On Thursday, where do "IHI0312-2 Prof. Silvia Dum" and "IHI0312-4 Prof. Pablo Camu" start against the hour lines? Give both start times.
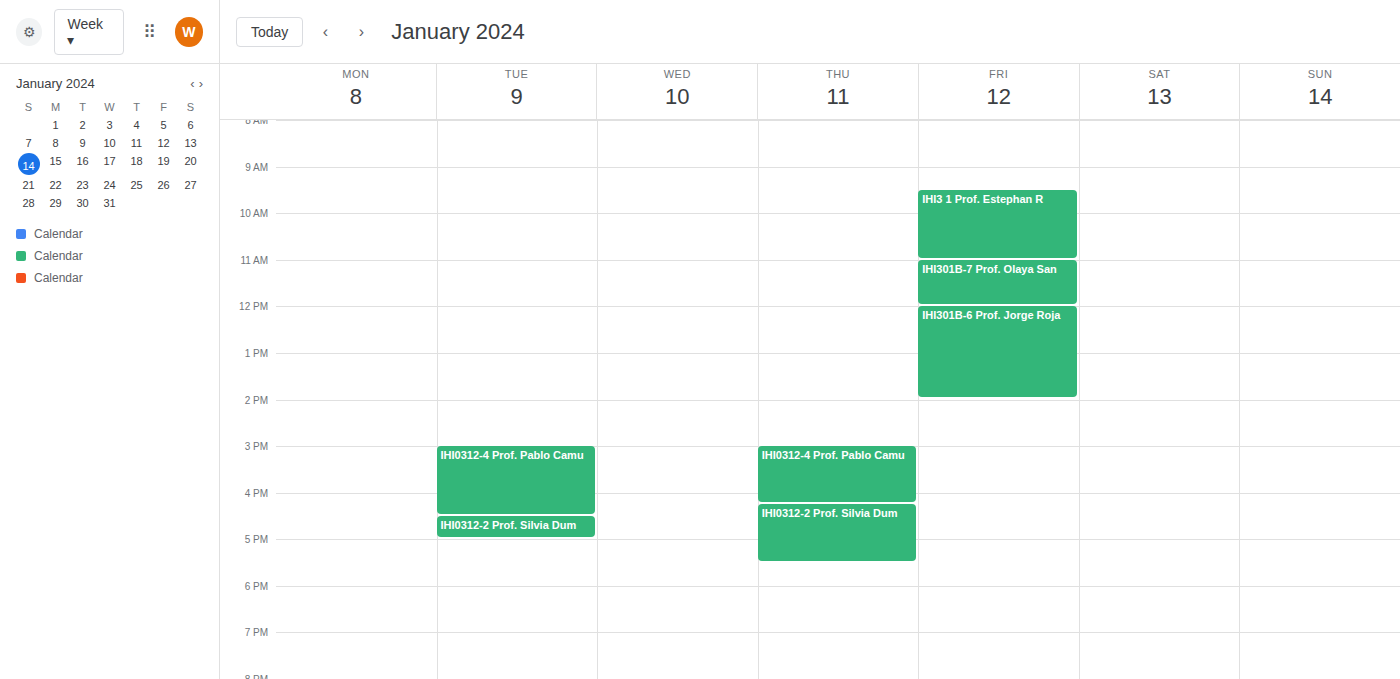
"IHI0312-2 Prof. Silvia Dum": 4:15 PM, neither: a quarter of the way from the 4 PM line to the 5 PM line. "IHI0312-4 Prof. Pablo Camu": 3:00 PM, exactly on the 3 PM line.